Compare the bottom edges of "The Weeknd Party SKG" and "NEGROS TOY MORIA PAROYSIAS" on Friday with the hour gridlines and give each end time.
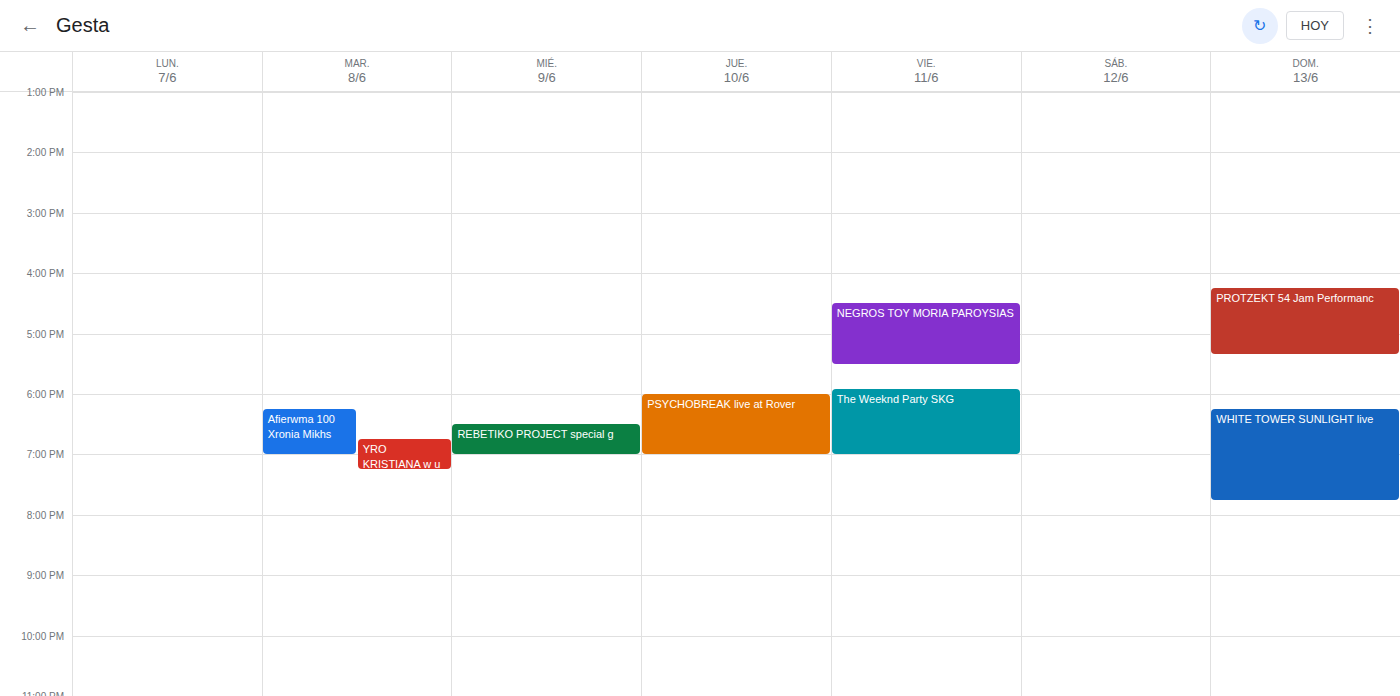
"The Weeknd Party SKG": 7:00 PM, exactly on the 7 PM line. "NEGROS TOY MORIA PAROYSIAS": 5:30 PM, halfway between the 5 PM and 6 PM lines.